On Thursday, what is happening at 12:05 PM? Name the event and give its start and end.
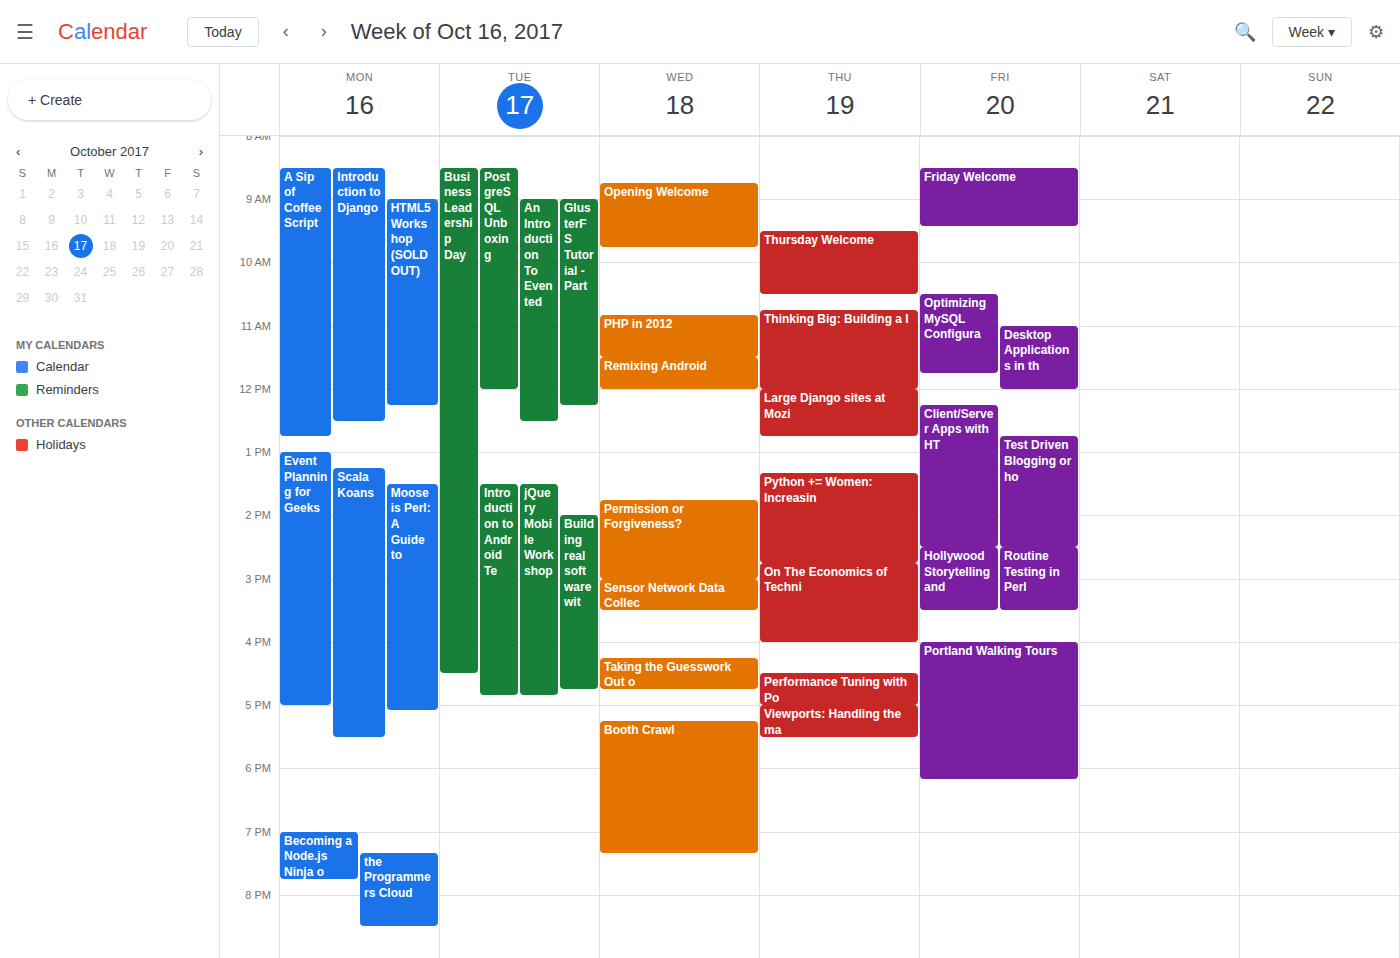
"Large Django sites at Mozi", 12:00 PM to 12:45 PM